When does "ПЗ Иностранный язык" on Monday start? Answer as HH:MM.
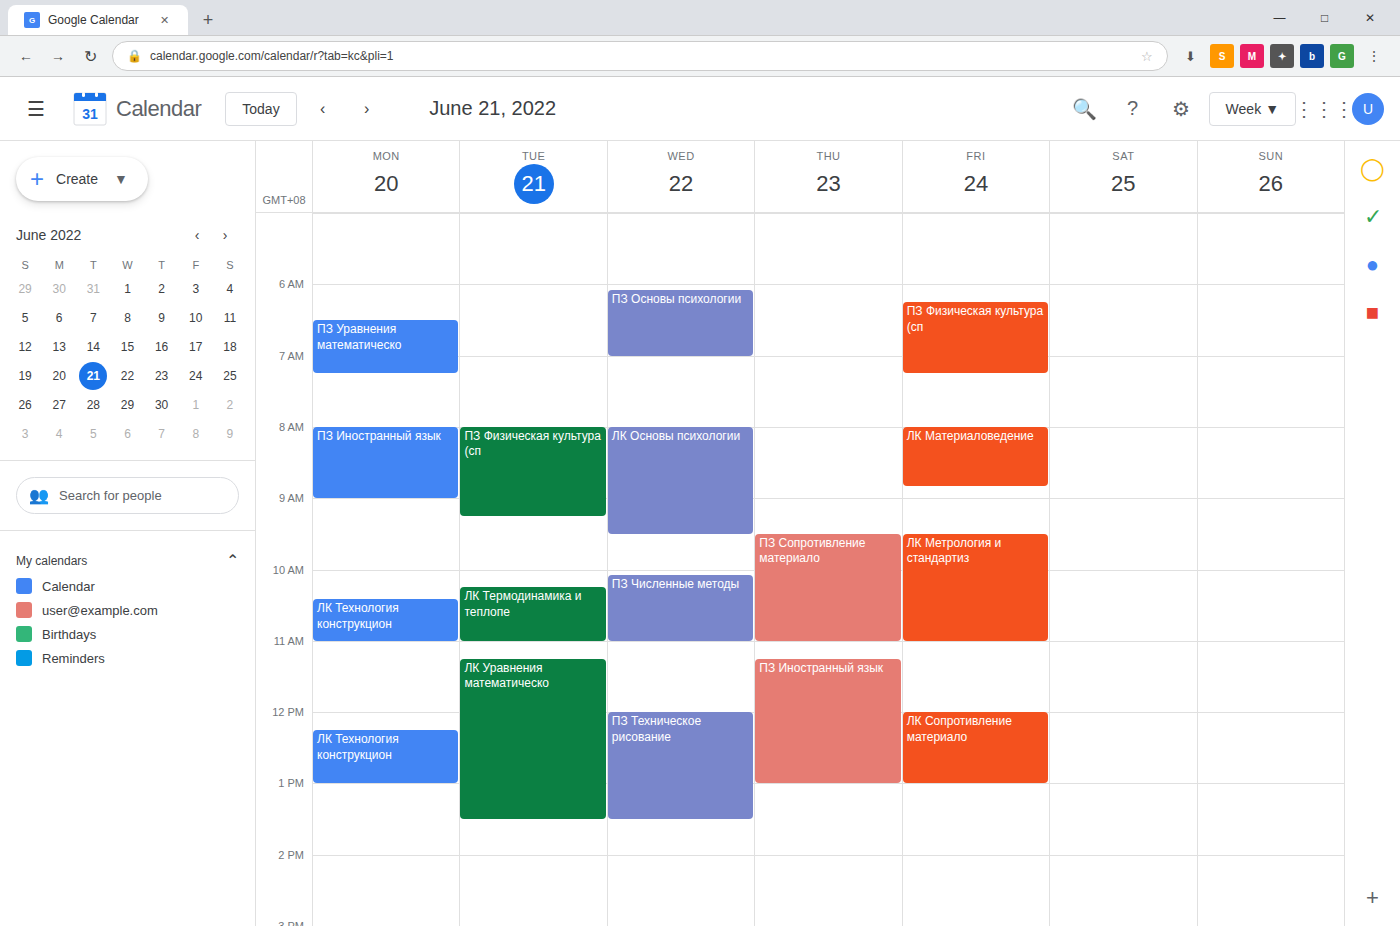
08:00